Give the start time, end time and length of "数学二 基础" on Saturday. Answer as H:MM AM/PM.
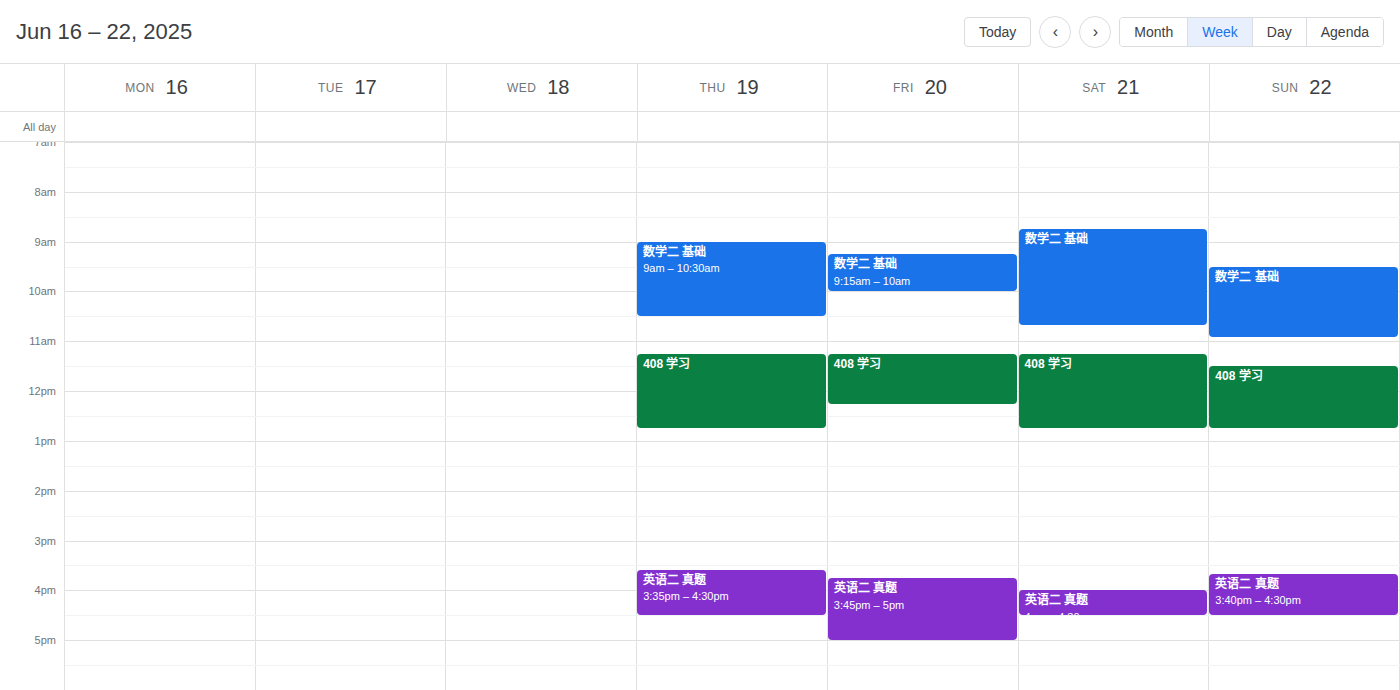
8:45 AM to 10:40 AM, 1 hour 55 minutes